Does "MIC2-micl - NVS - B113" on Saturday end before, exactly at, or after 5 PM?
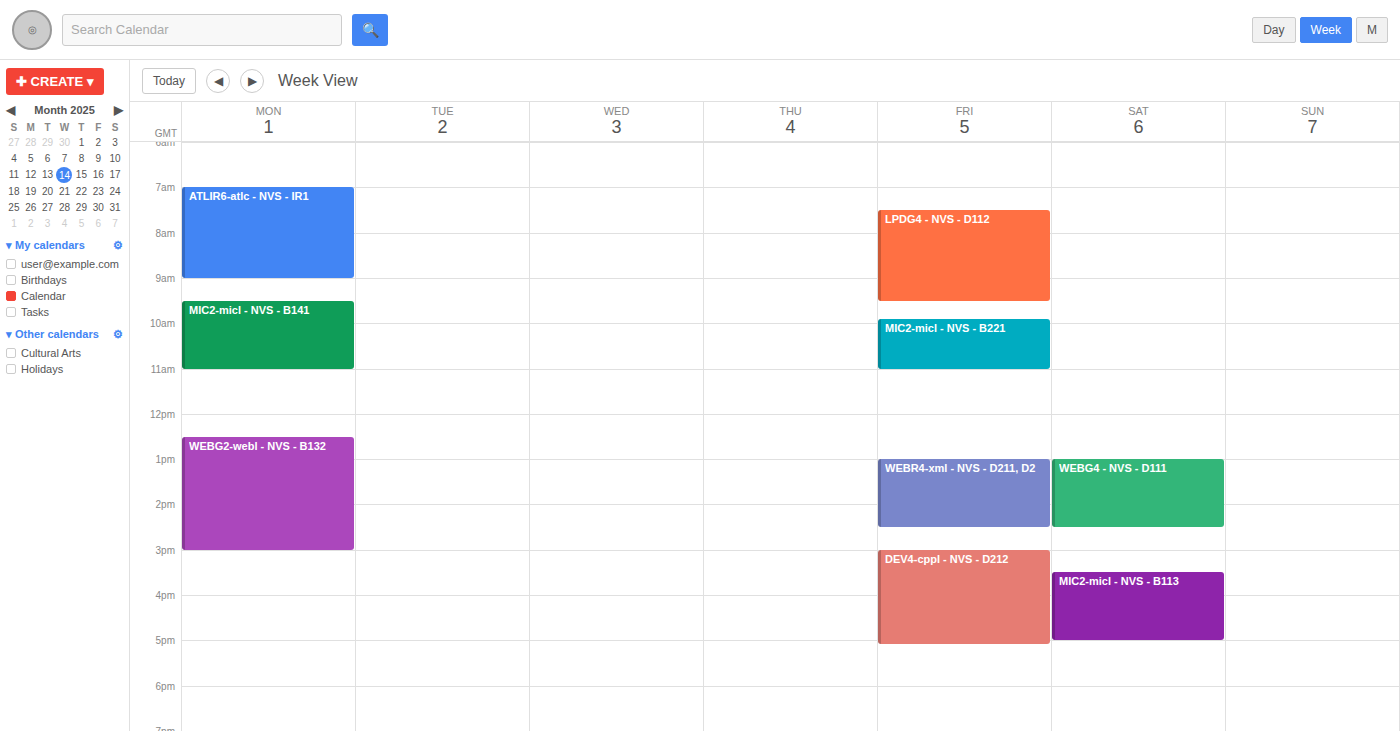
5:00 PM -- exactly at 5 PM, on the 5 PM line.